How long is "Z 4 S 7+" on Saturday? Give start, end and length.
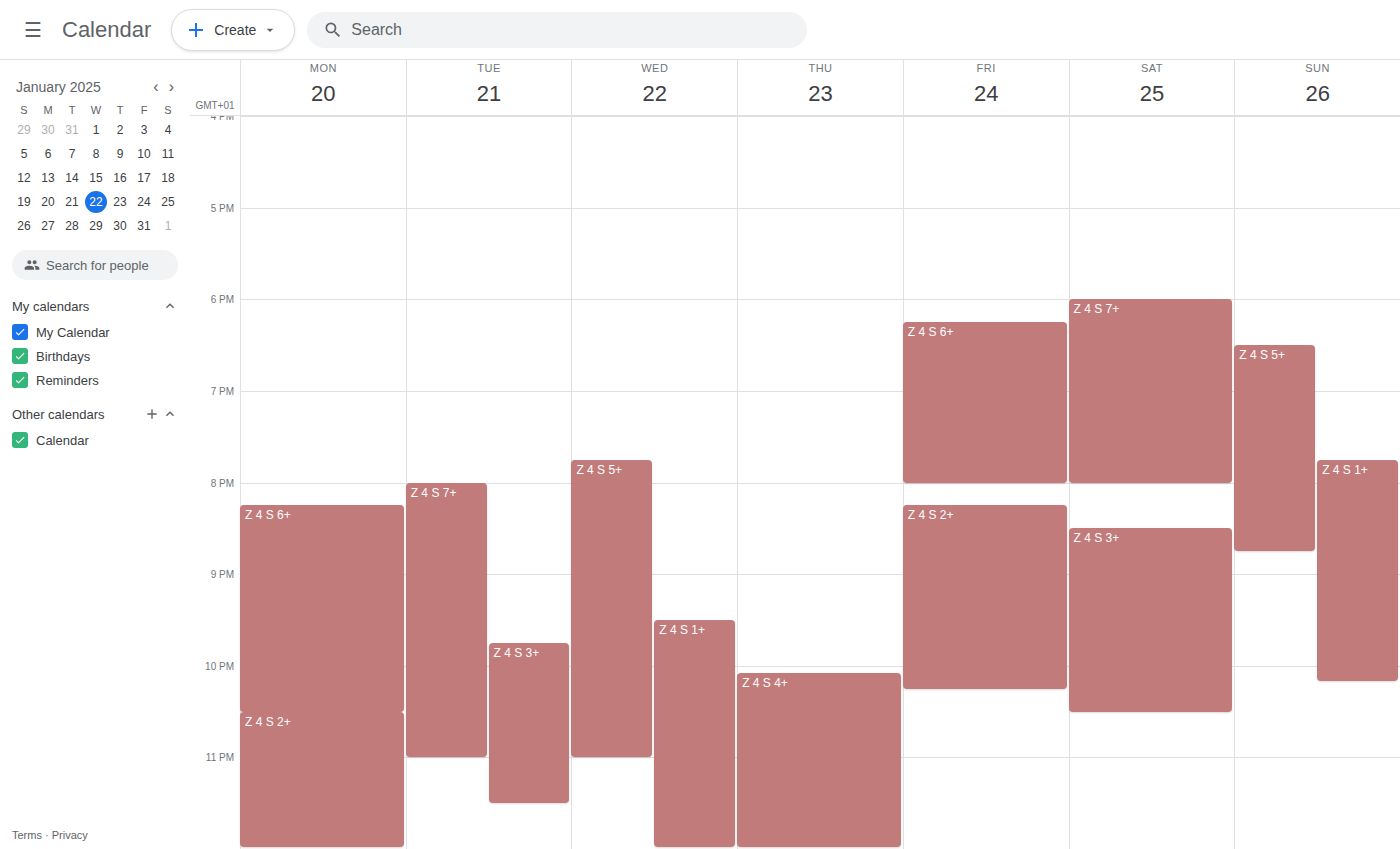
6:00 PM to 8:00 PM, 2 hours